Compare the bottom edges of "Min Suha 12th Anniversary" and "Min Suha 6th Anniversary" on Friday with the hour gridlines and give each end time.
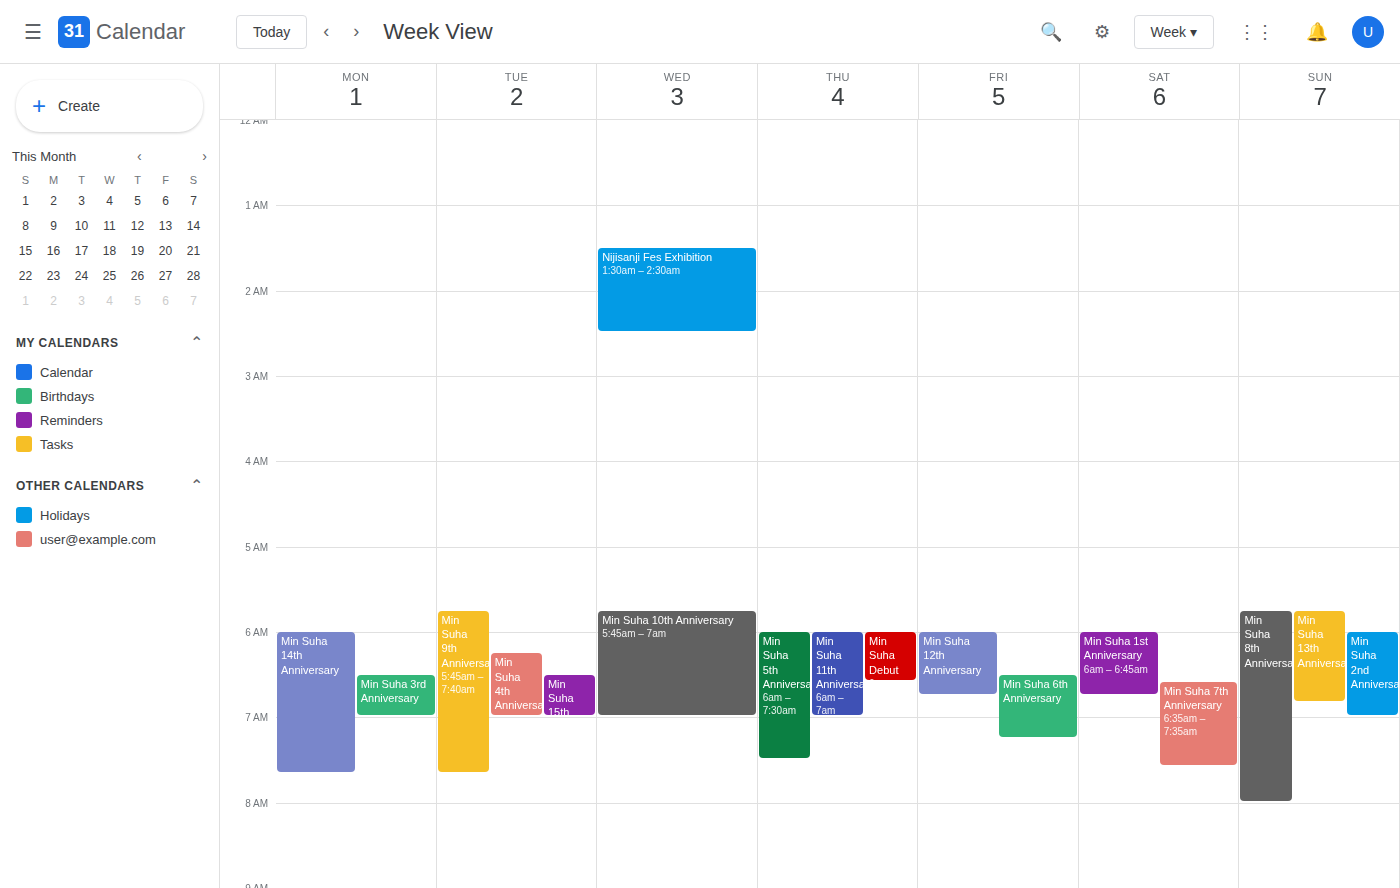
"Min Suha 12th Anniversary": 6:45 AM, neither: three quarters of the way from the 6 AM line to the 7 AM line. "Min Suha 6th Anniversary": 7:15 AM, neither: a quarter of the way from the 7 AM line to the 8 AM line.